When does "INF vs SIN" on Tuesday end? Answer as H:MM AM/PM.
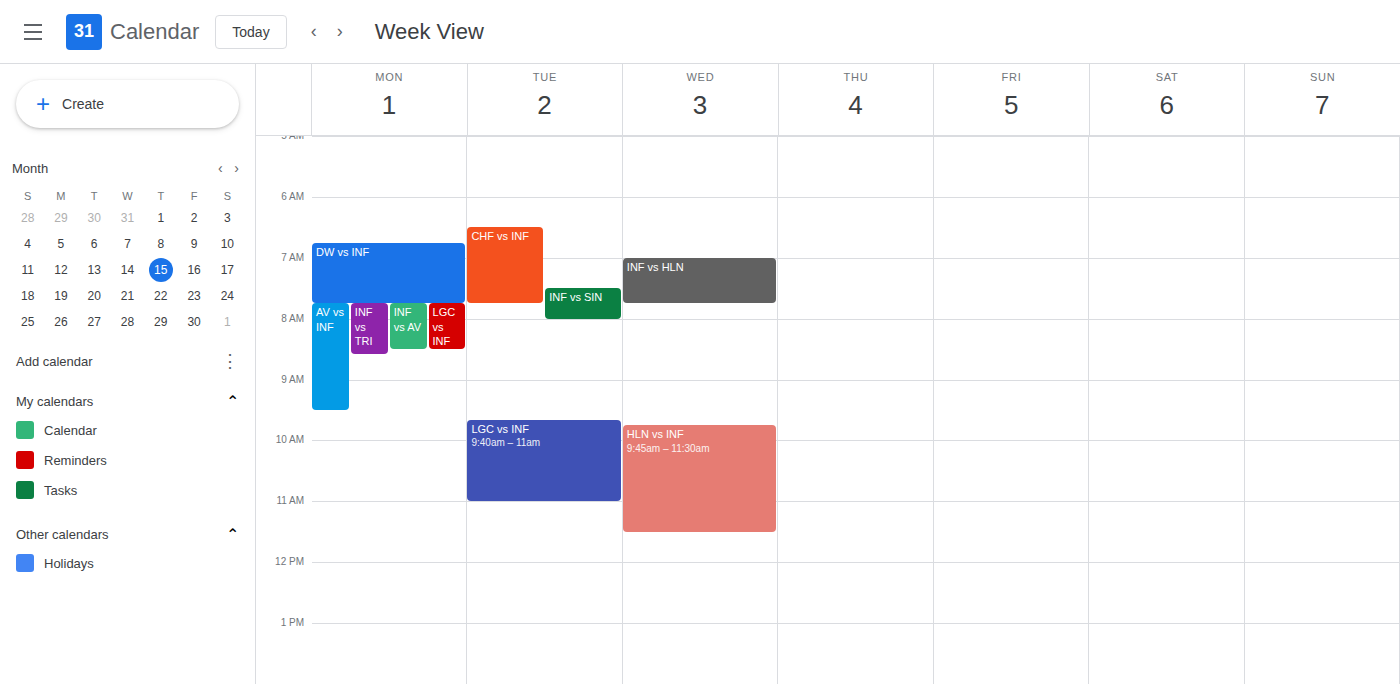
8:00 AM